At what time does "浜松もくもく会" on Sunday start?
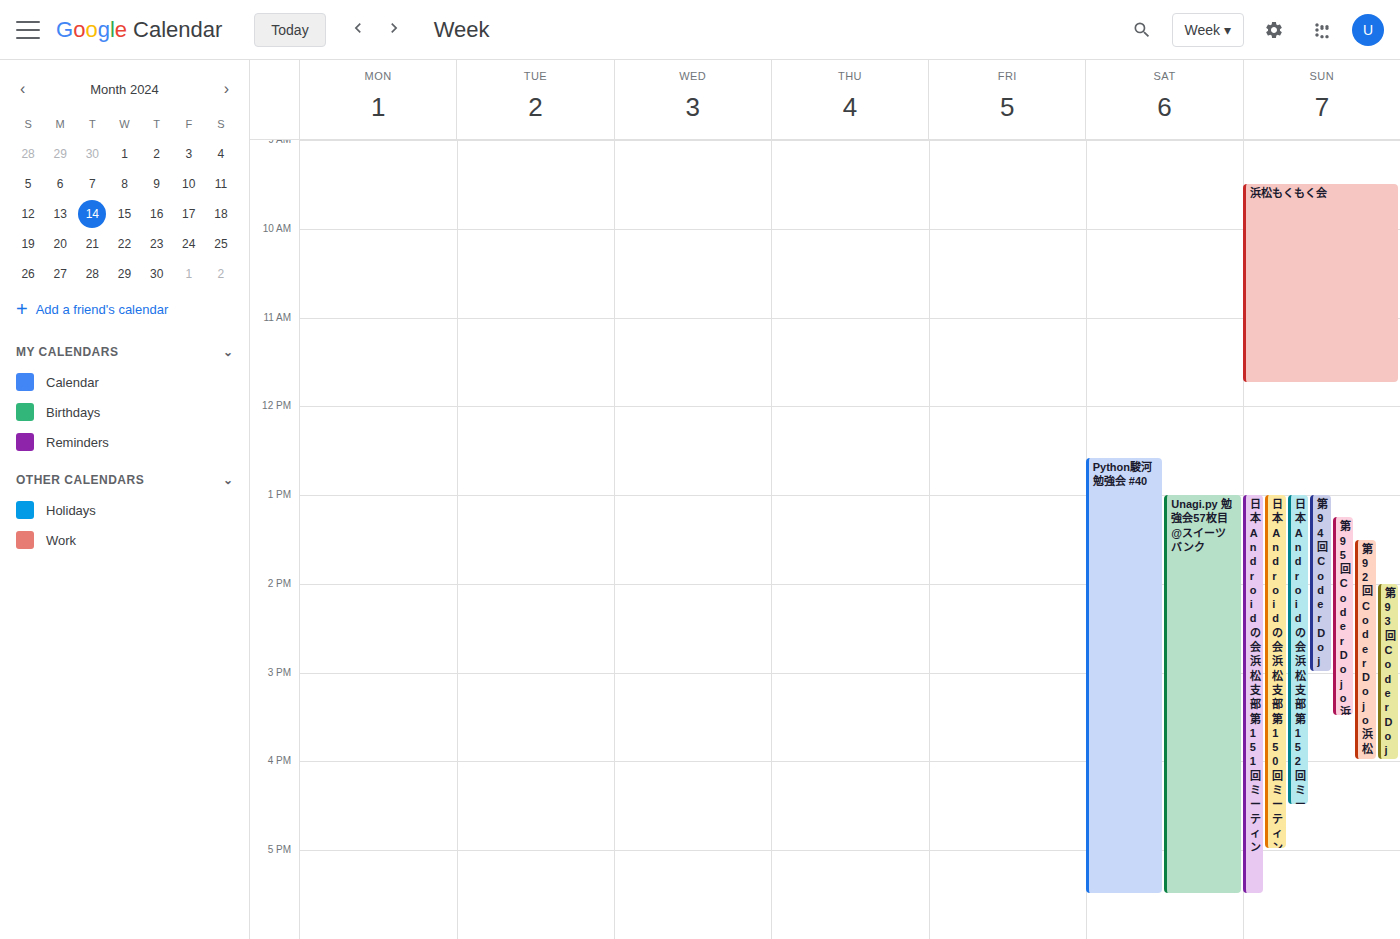
09:30